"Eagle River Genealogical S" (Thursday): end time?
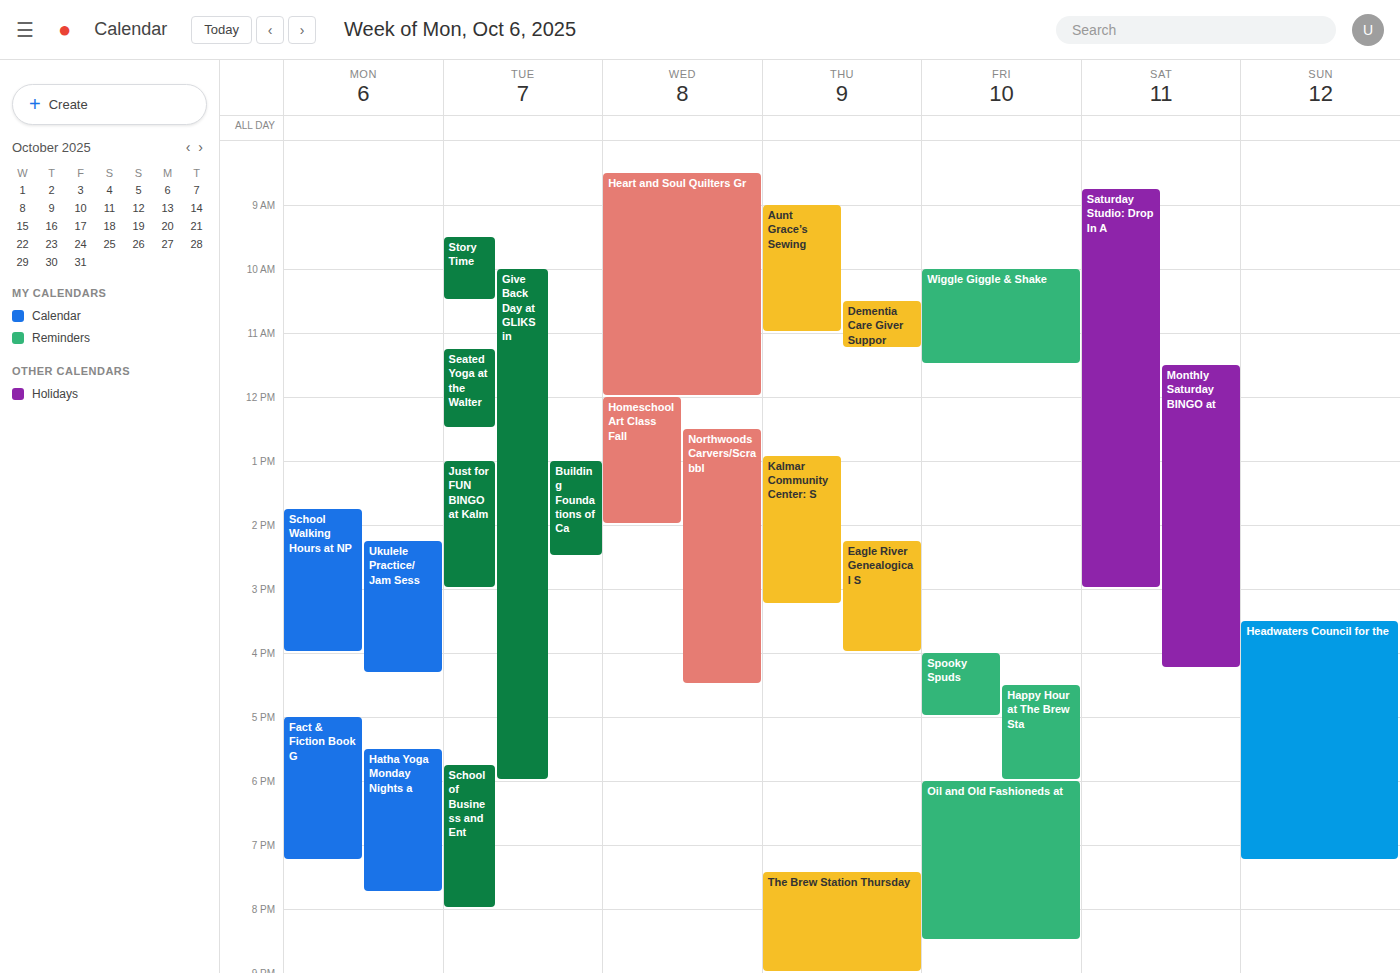
4:00 PM